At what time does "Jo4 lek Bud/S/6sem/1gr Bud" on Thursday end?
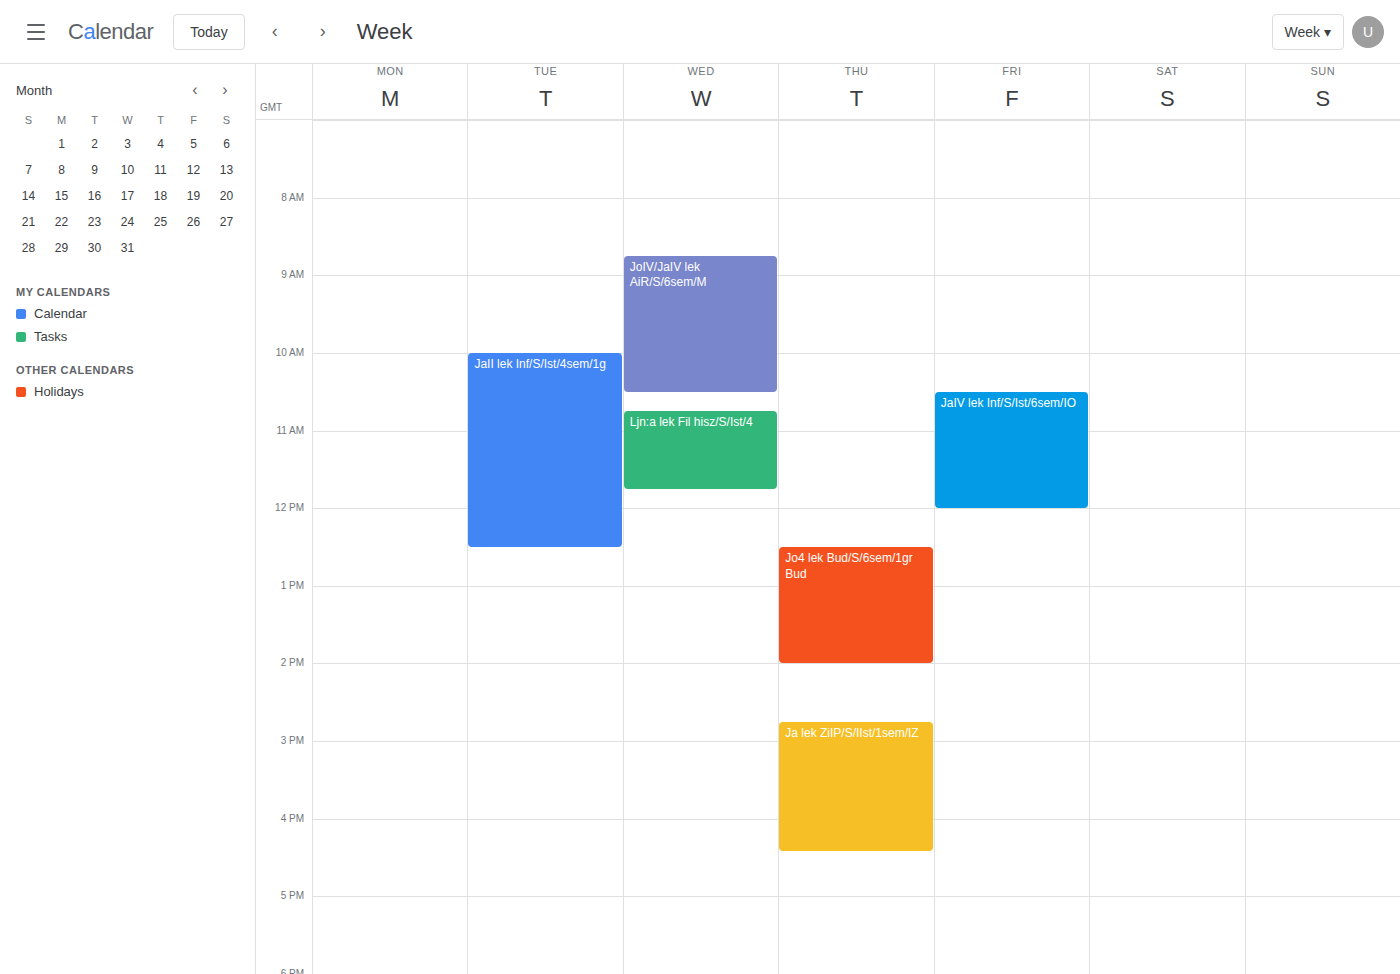
2:00 PM